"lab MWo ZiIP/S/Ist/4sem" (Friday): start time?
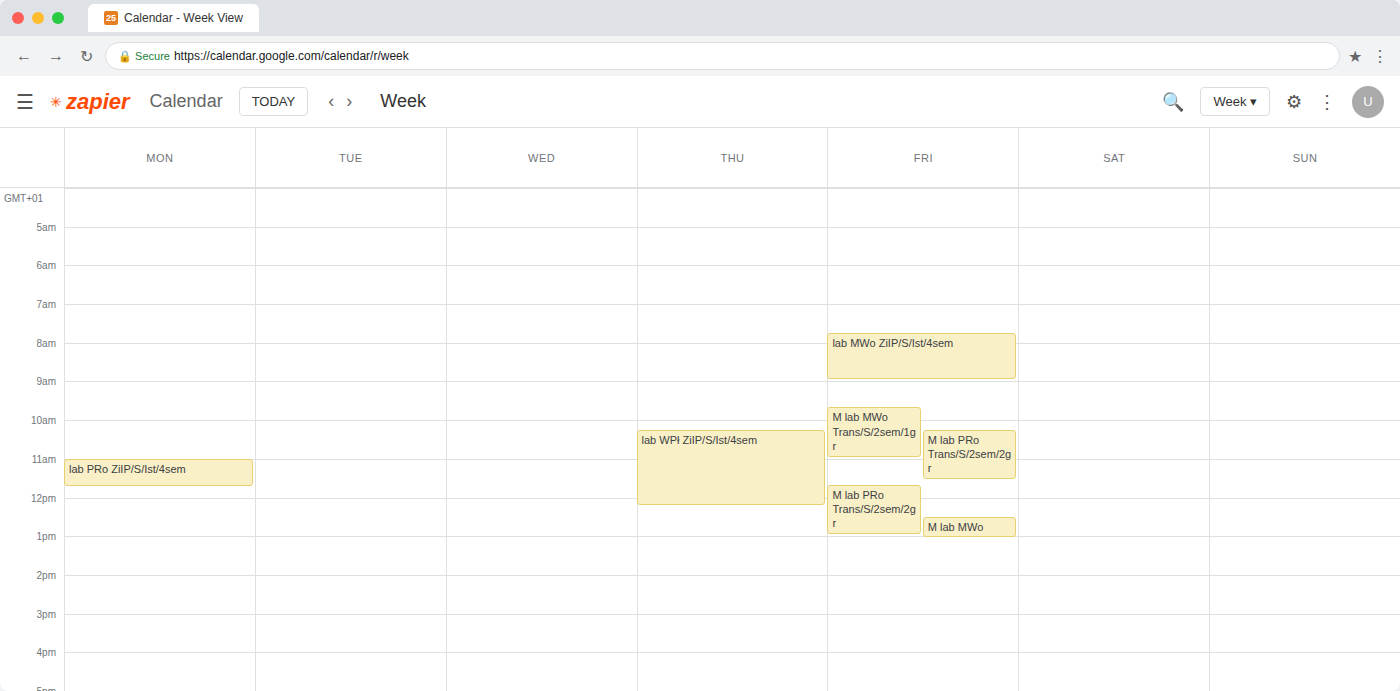
07:45